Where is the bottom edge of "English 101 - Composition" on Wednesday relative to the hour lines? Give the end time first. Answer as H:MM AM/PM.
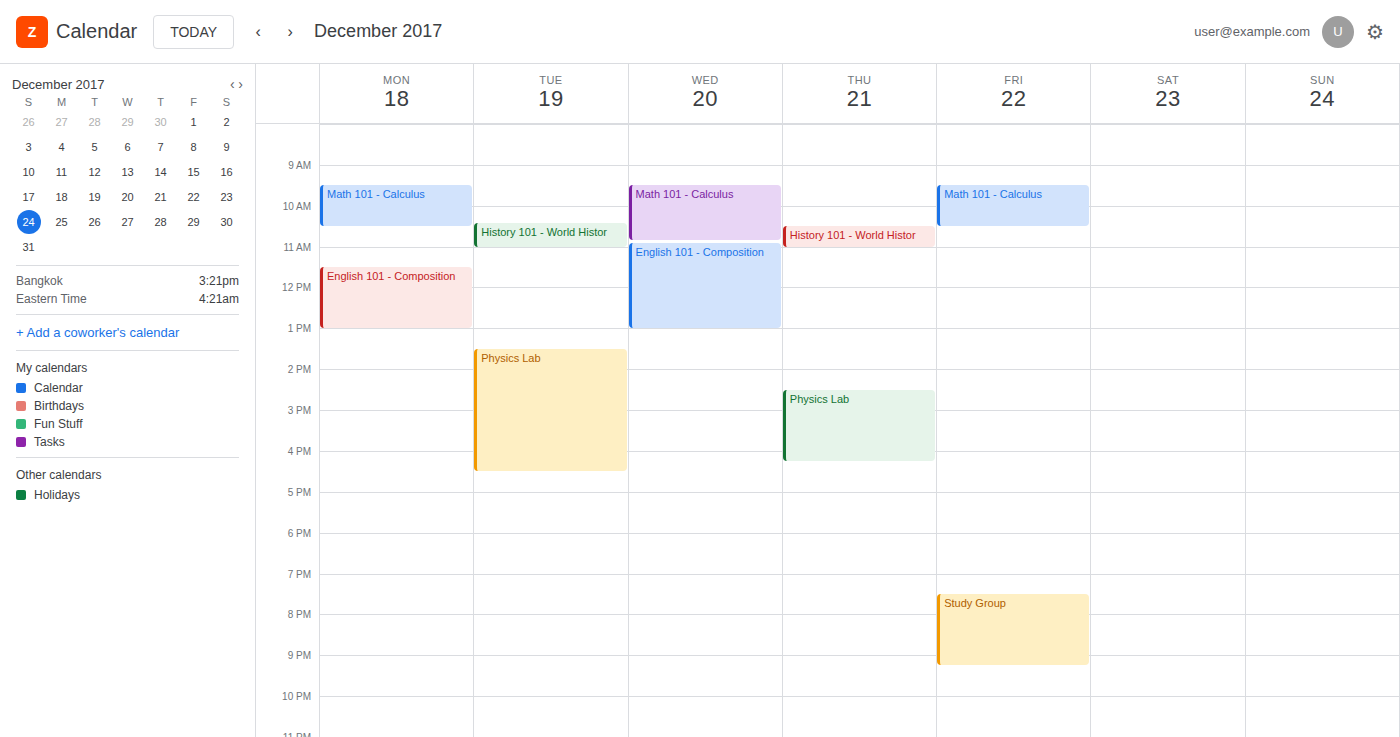
1:00 PM -- exactly on the 1 PM line.